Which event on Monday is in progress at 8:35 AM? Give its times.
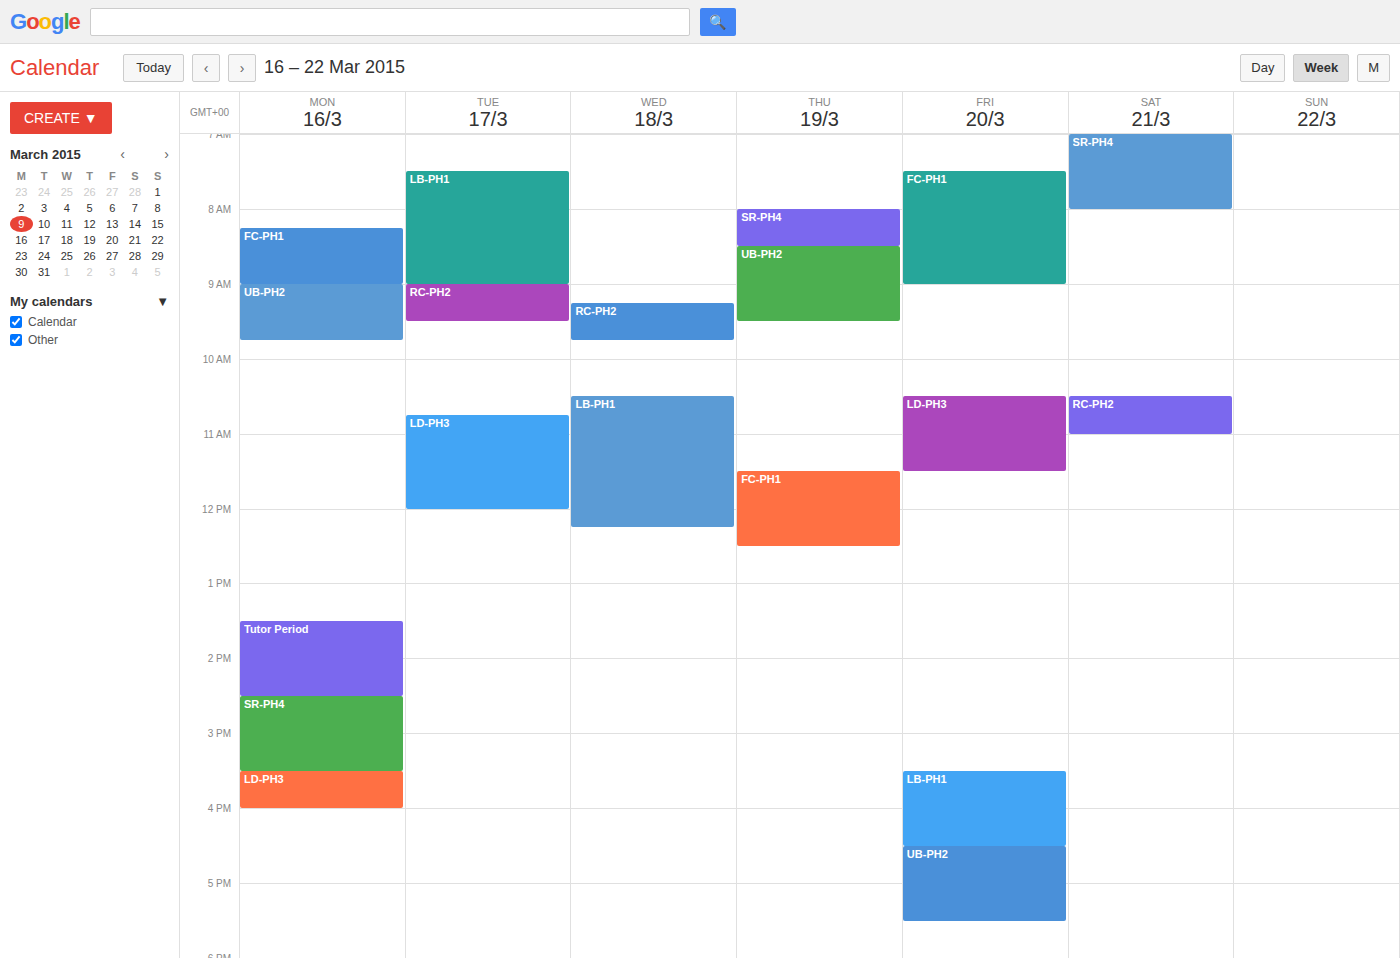
"FC-PH1", 8:15 AM to 9:00 AM